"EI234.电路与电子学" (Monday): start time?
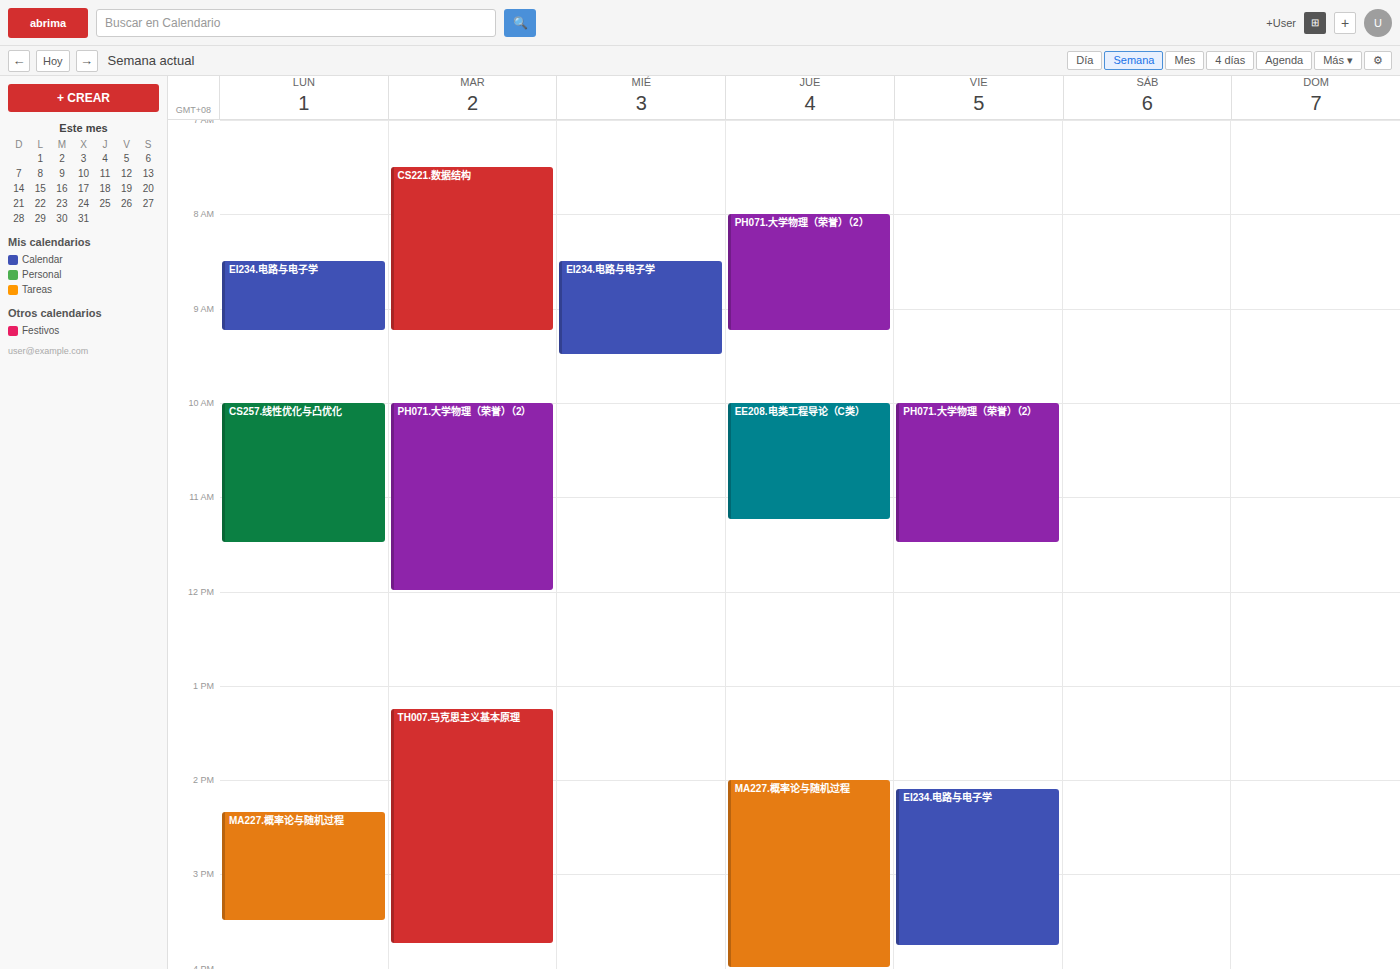
8:30 AM